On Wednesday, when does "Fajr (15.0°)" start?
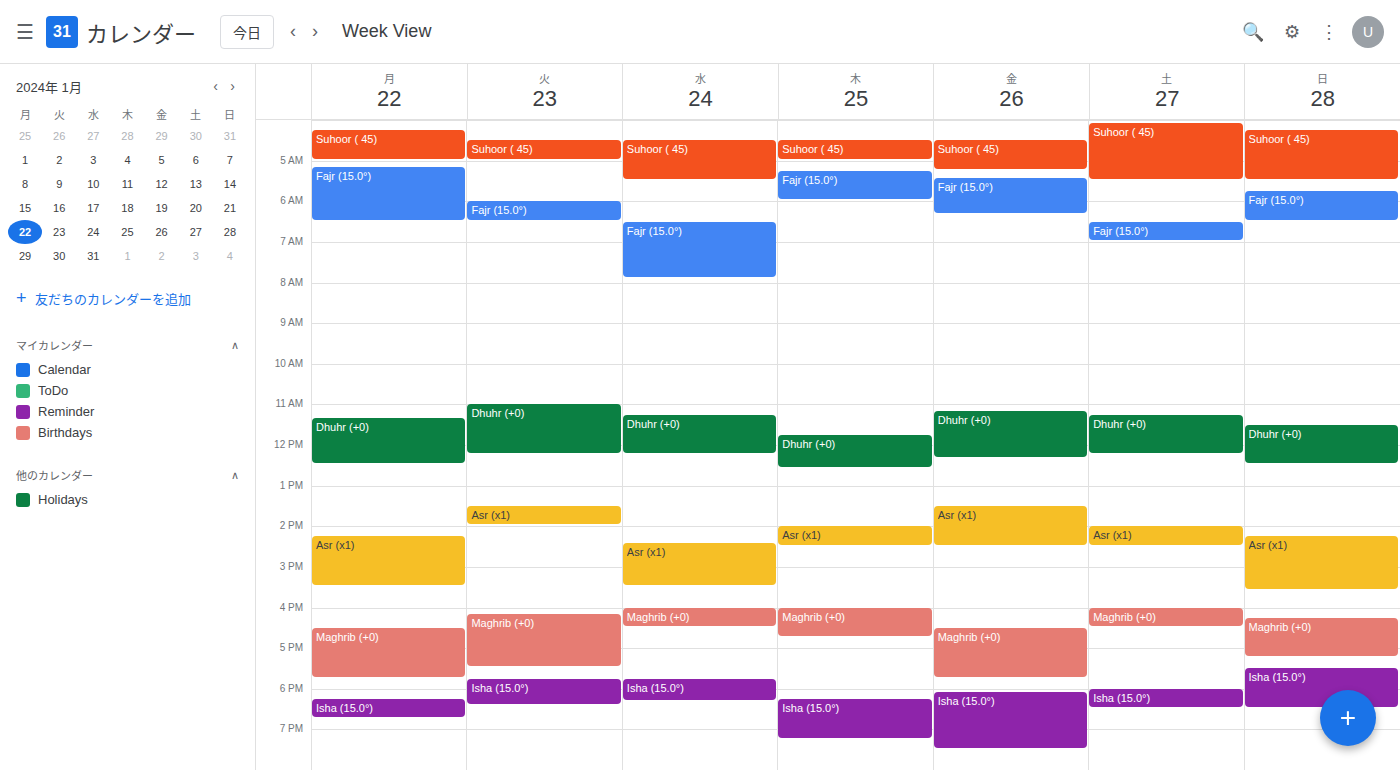
06:30